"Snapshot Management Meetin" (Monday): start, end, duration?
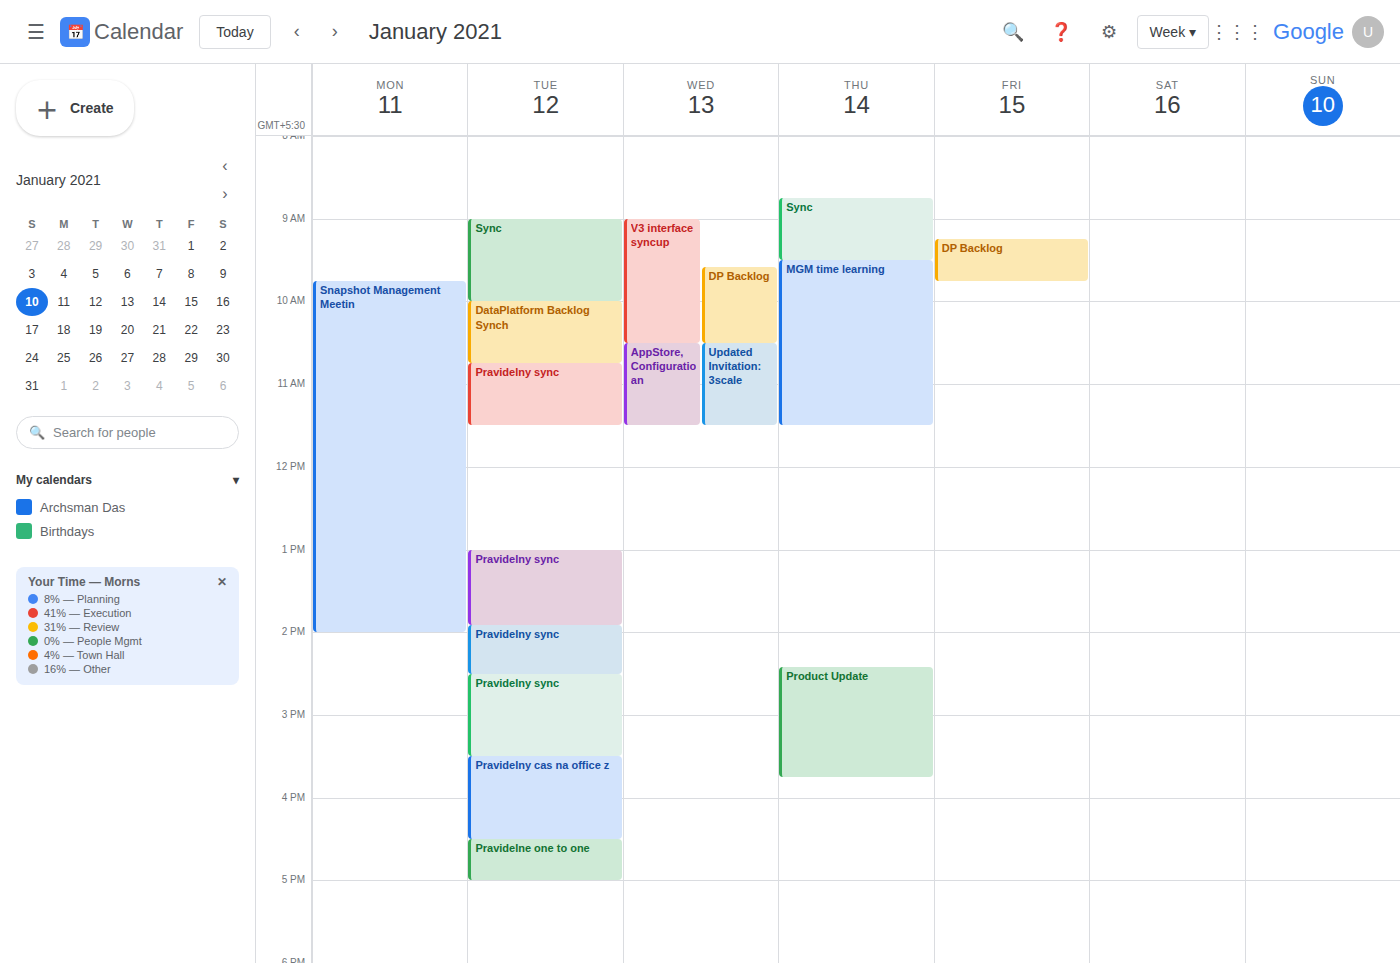
9:45 AM to 2:00 PM, 4 hours 15 minutes